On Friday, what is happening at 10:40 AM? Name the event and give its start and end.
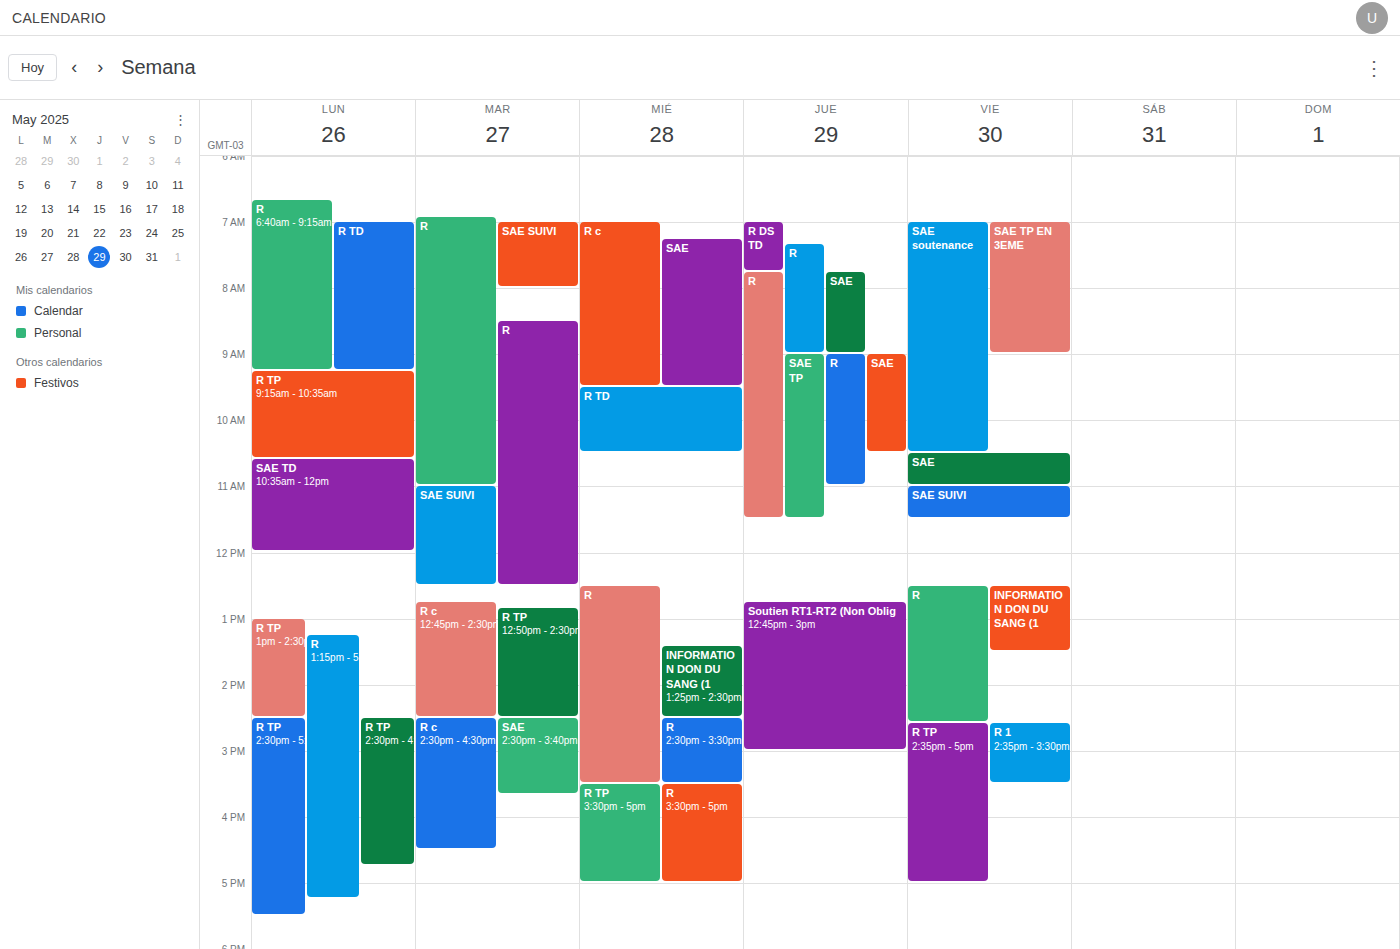
"SAE", 10:30 AM to 11:00 AM